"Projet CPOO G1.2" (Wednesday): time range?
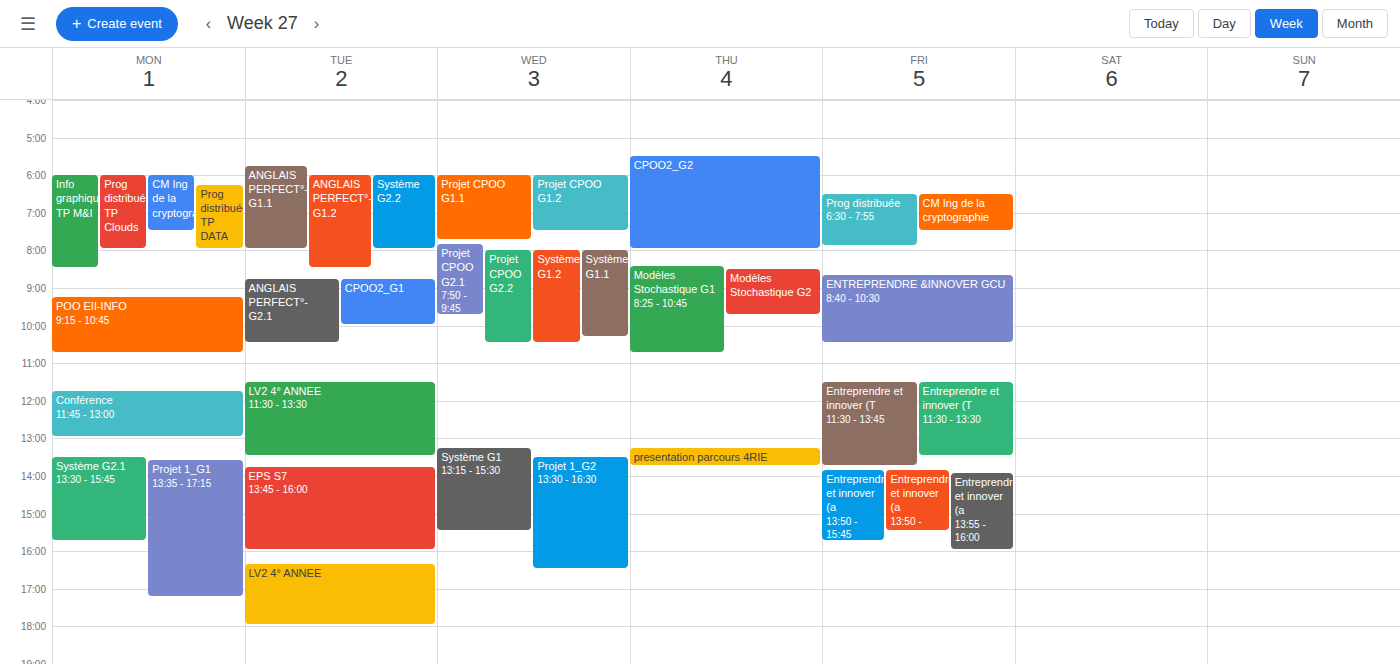
6:00 AM to 7:30 AM